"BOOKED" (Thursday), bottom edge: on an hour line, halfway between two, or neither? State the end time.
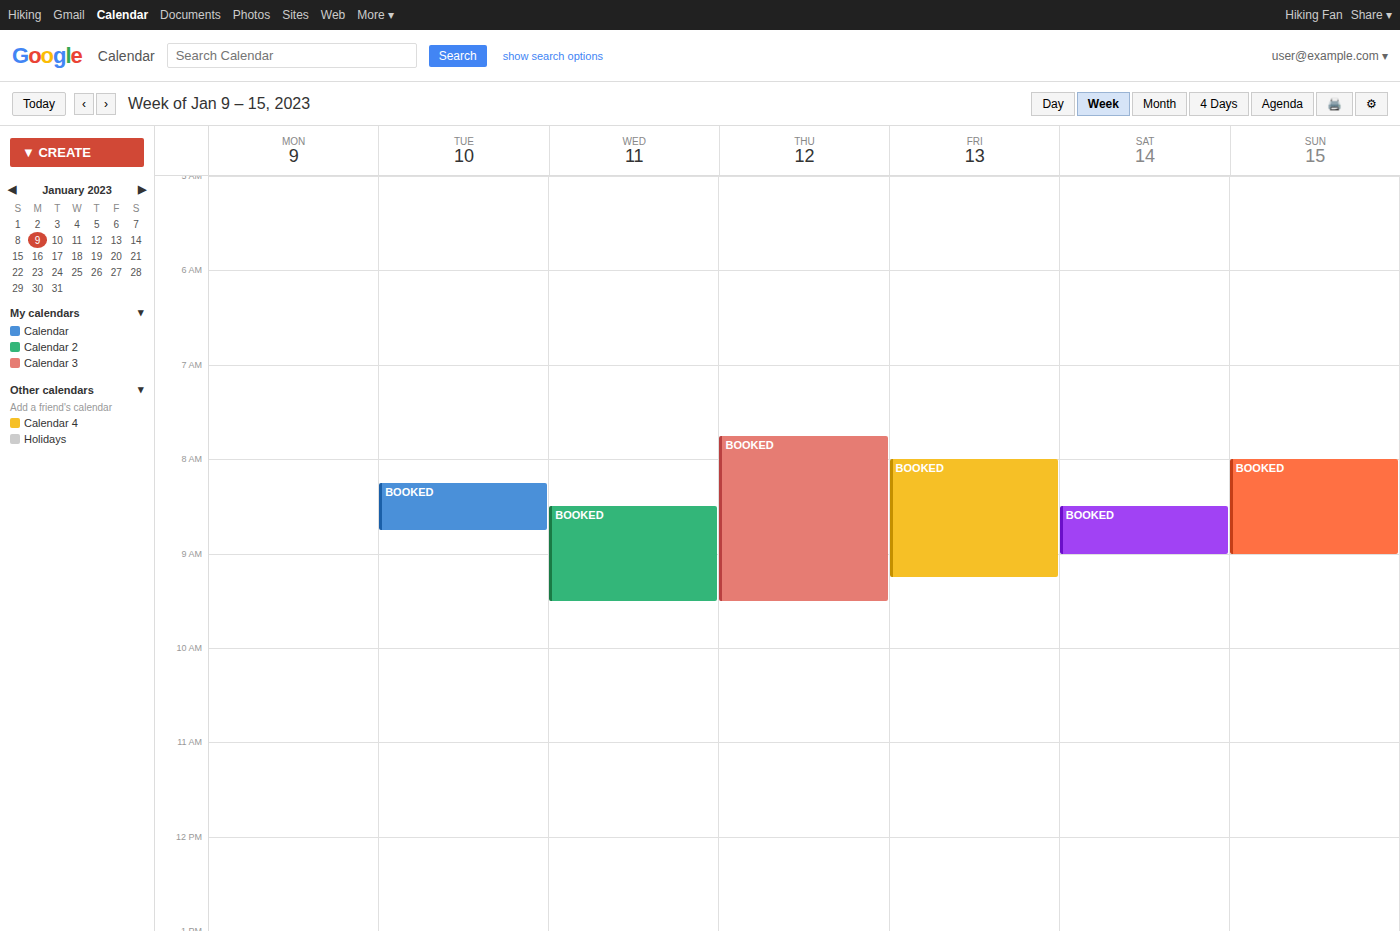
9:30 AM -- halfway between the 9 AM and 10 AM lines.